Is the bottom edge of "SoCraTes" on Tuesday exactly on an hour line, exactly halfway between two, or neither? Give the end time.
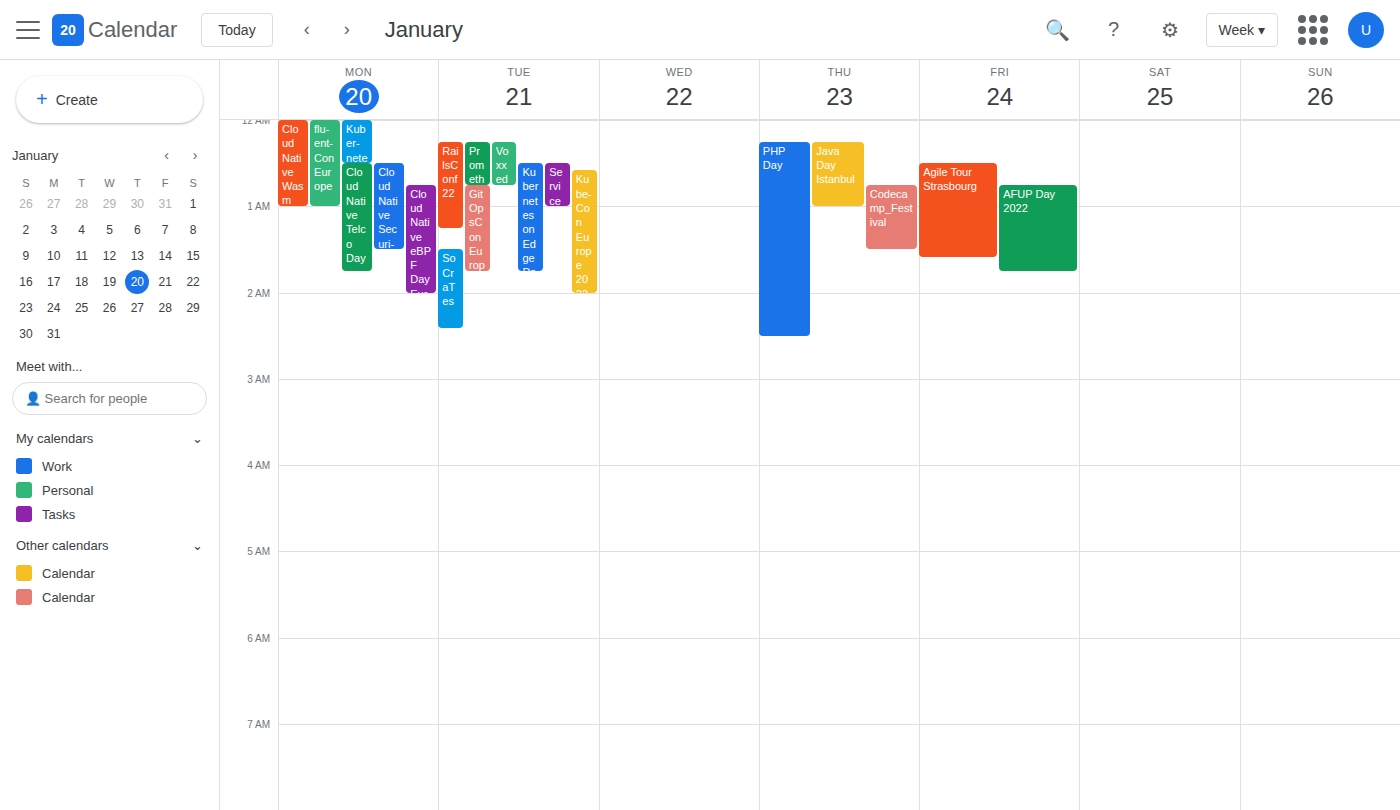
2:25 AM -- neither: 25 minutes below the 2 AM line and 35 minutes above the 3 AM line.